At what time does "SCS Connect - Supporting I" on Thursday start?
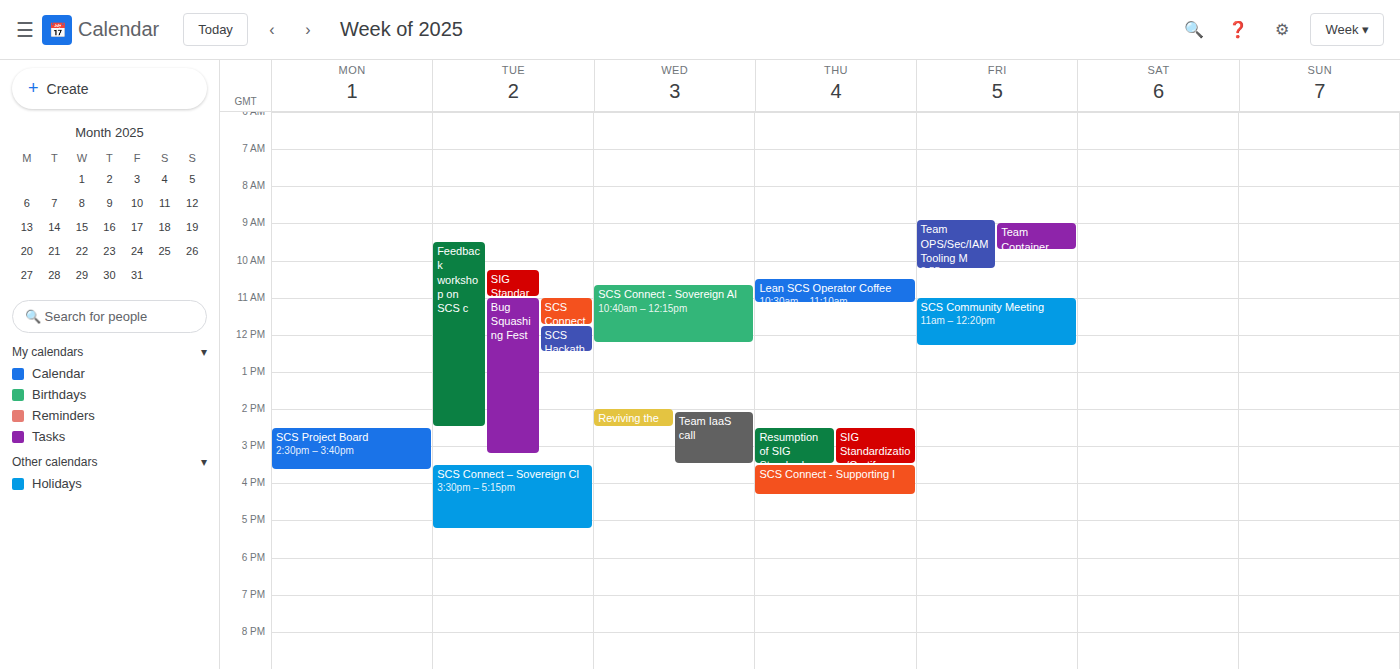
3:30 PM